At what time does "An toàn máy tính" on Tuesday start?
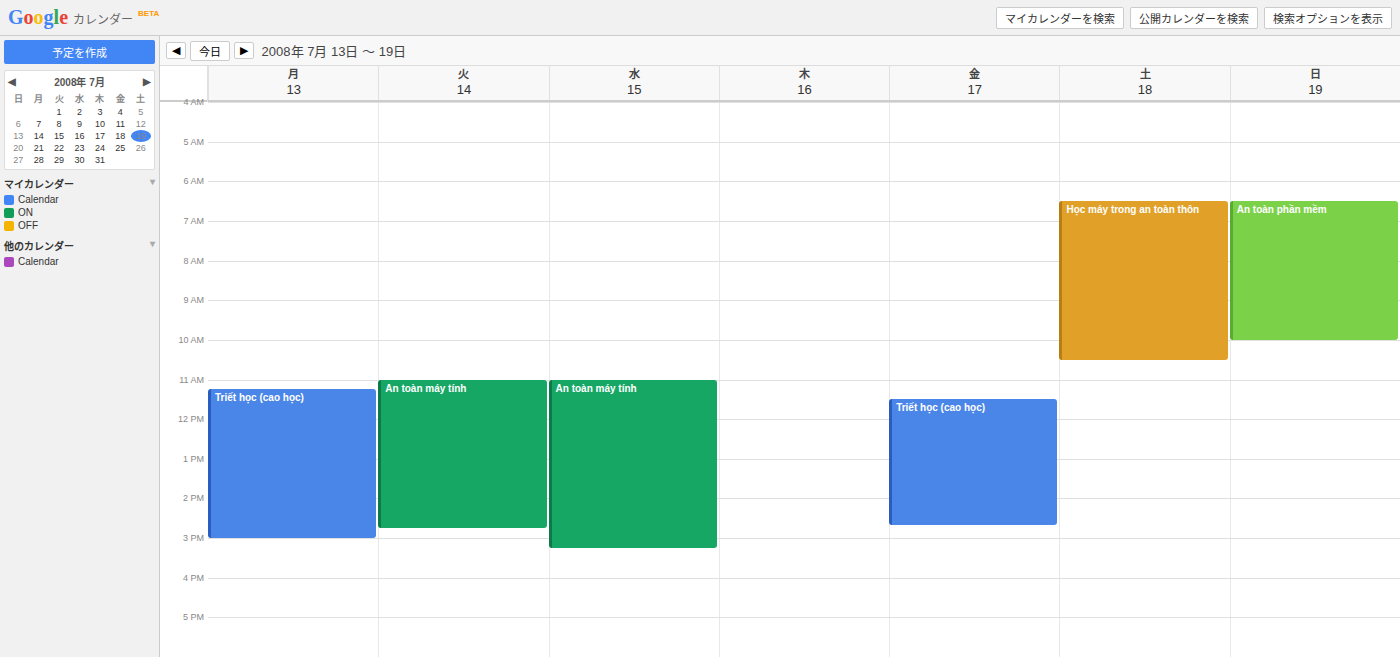
11:00 AM